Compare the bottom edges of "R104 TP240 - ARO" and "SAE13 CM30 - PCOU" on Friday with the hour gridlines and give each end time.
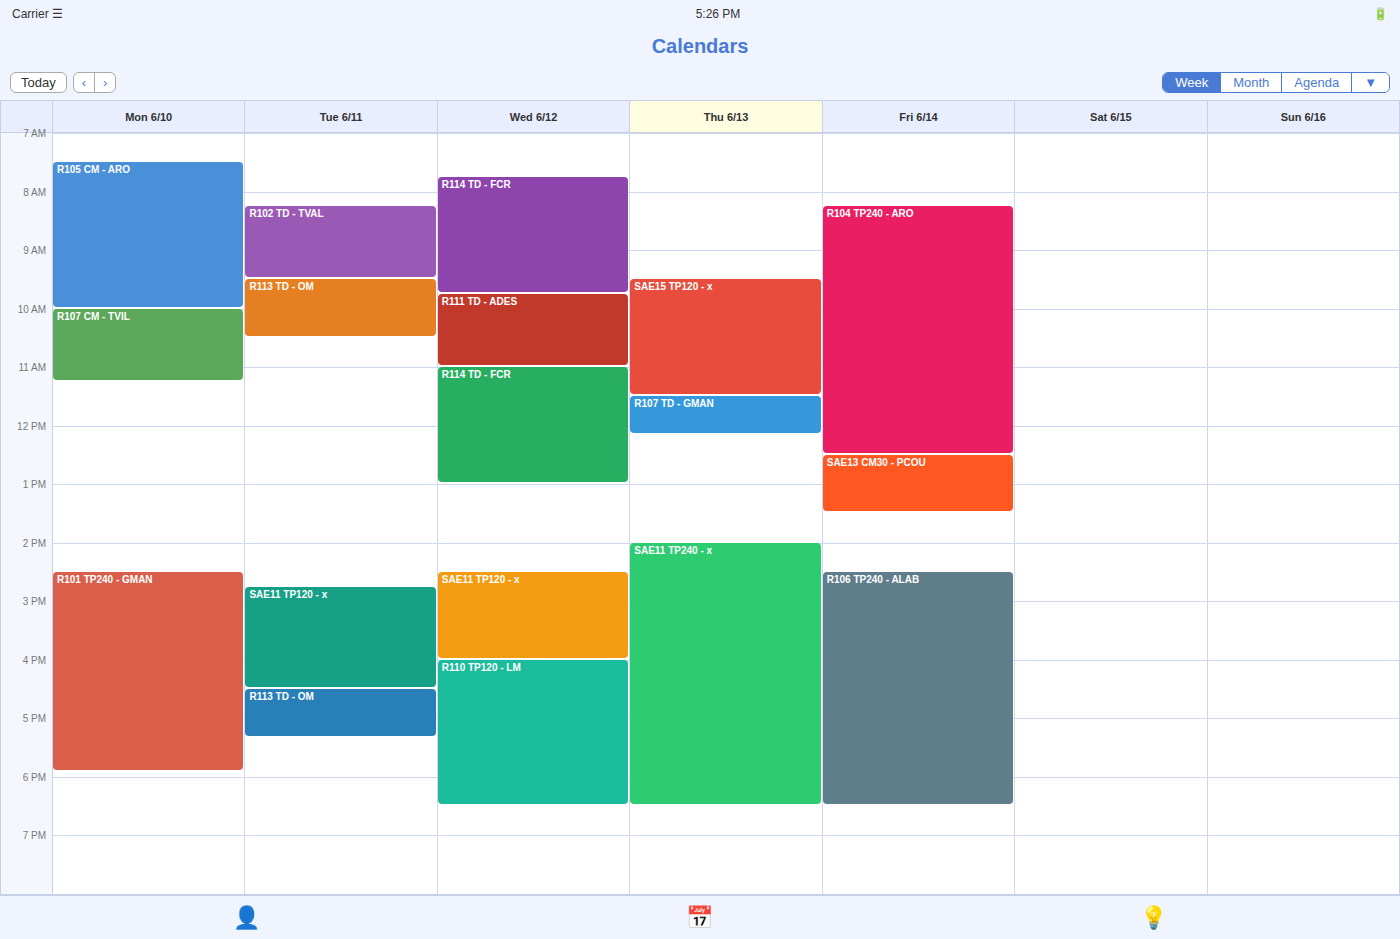
"R104 TP240 - ARO": 12:30 PM, halfway between the 12 PM and 1 PM lines. "SAE13 CM30 - PCOU": 1:30 PM, halfway between the 1 PM and 2 PM lines.